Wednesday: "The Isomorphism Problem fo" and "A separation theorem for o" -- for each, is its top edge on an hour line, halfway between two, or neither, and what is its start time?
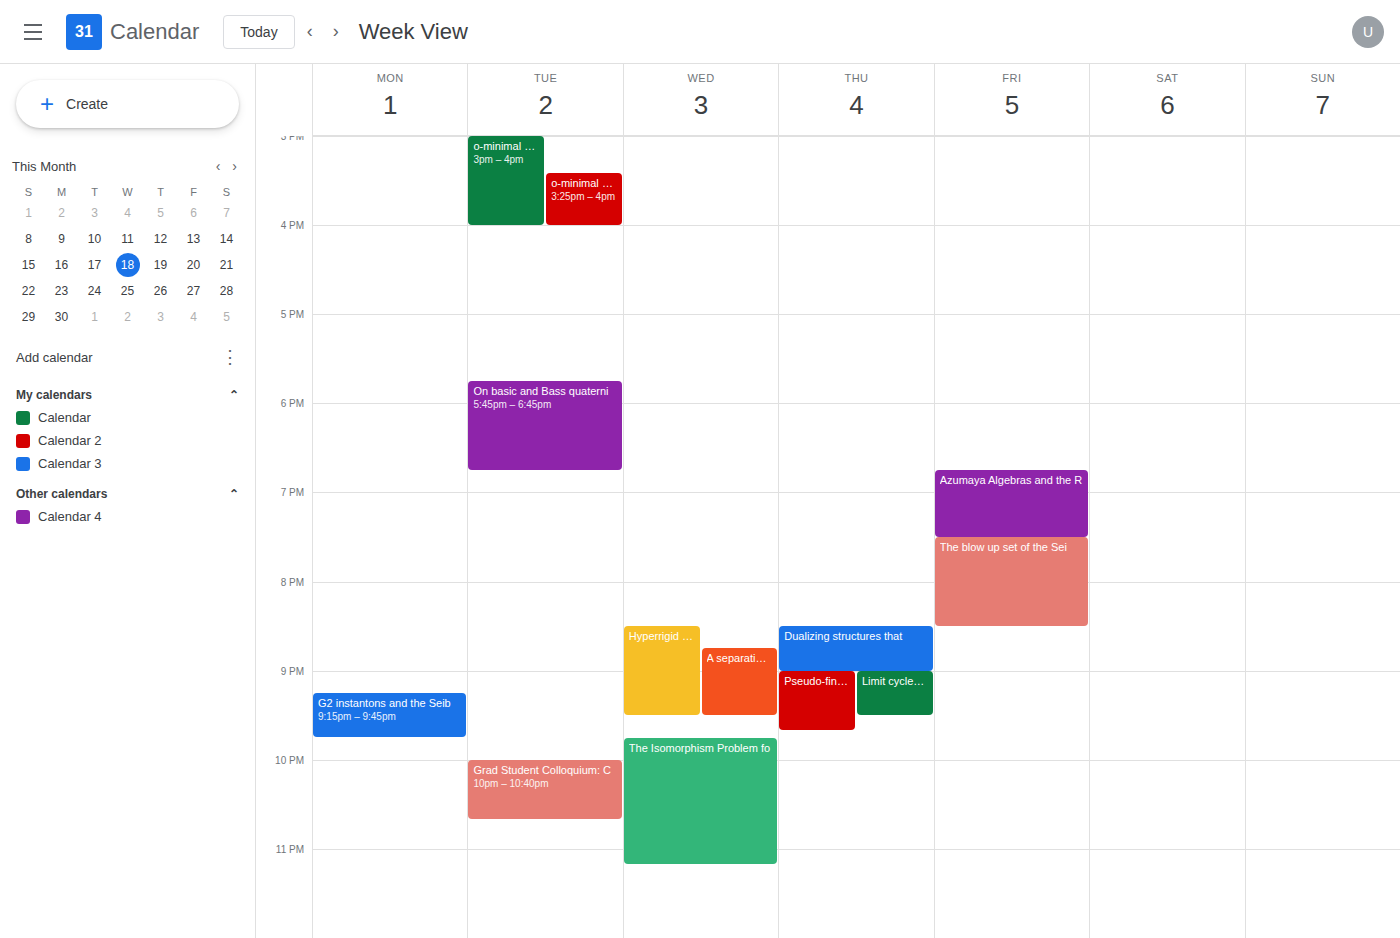
"The Isomorphism Problem fo": 9:45 PM, neither: three quarters of the way from the 9 PM line to the 10 PM line. "A separation theorem for o": 8:45 PM, neither: three quarters of the way from the 8 PM line to the 9 PM line.